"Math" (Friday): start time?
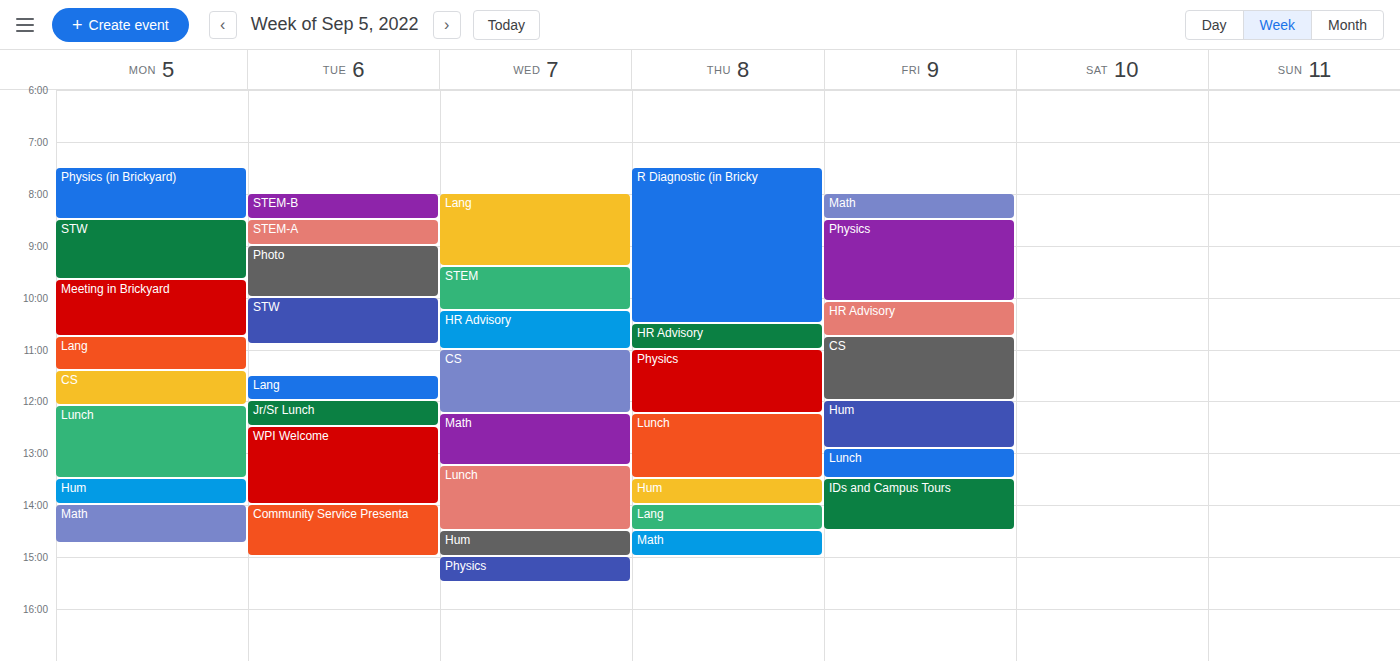
08:00